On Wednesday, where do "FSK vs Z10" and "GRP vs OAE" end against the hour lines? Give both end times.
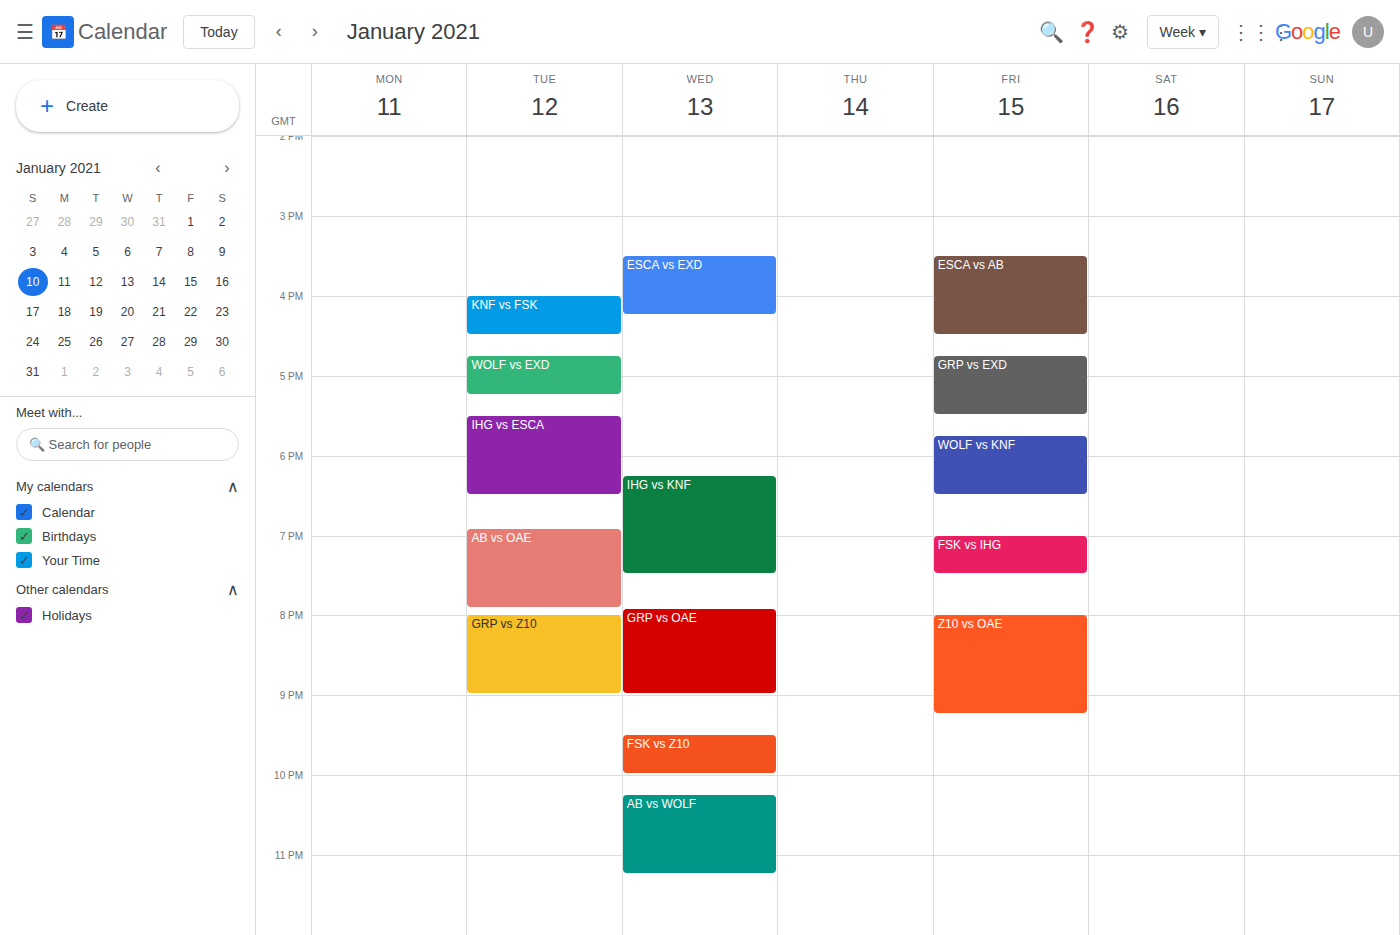
"FSK vs Z10": 10:00 PM, exactly on the 10 PM line. "GRP vs OAE": 9:00 PM, exactly on the 9 PM line.